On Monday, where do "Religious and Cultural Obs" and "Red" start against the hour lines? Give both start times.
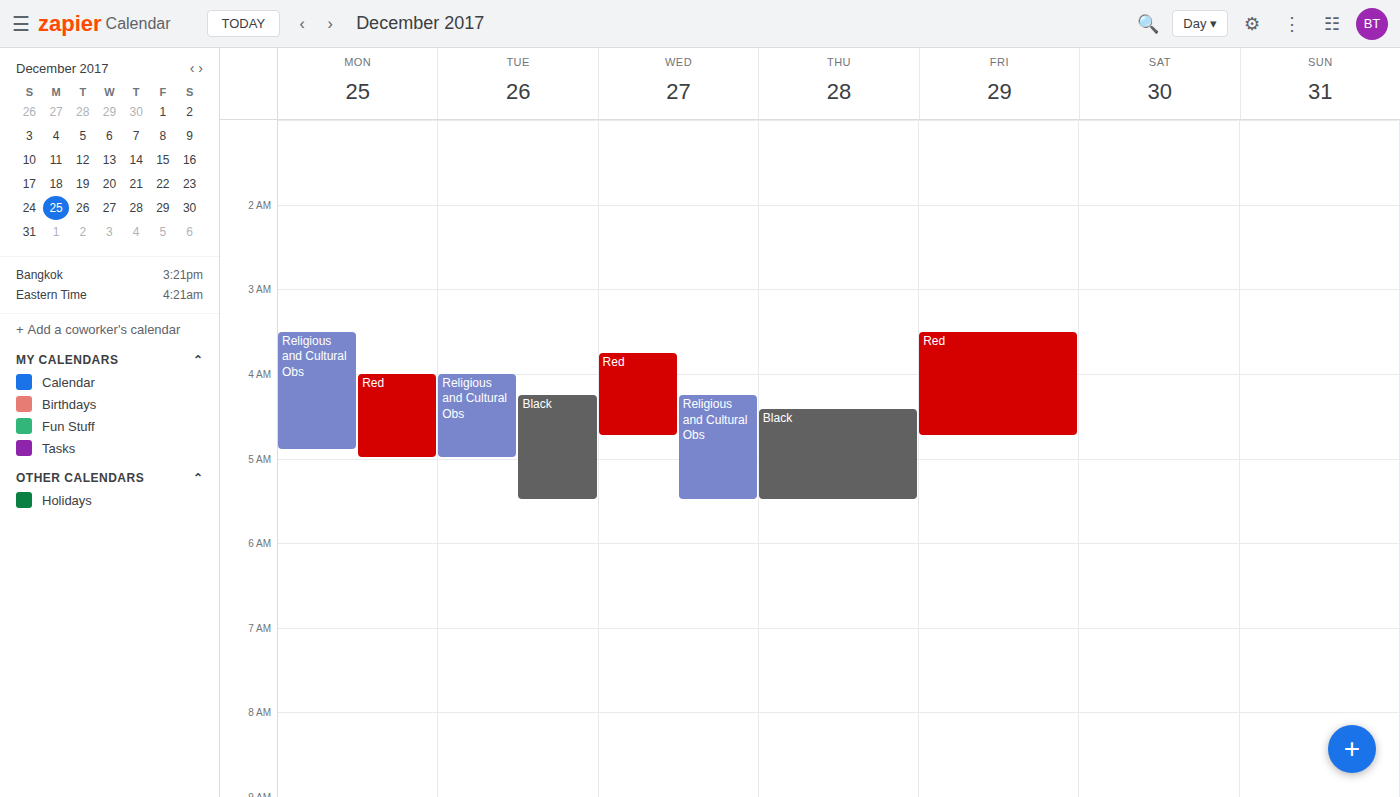
"Religious and Cultural Obs": 3:30 AM, halfway between the 3 AM and 4 AM lines. "Red": 4:00 AM, exactly on the 4 AM line.